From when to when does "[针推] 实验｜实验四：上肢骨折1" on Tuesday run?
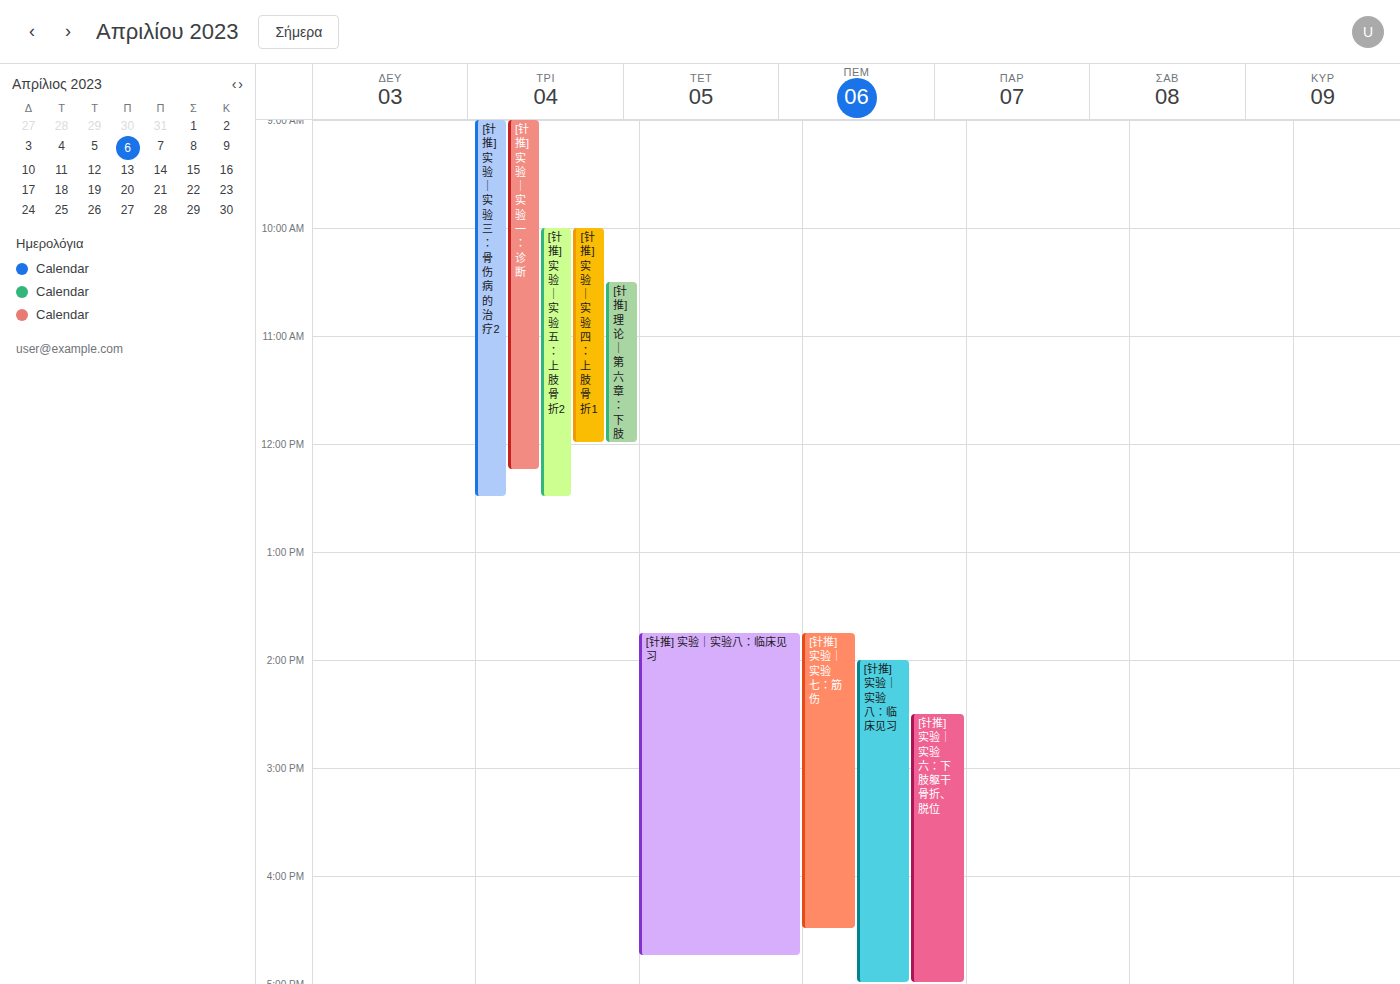
10:00 AM to 12:00 PM